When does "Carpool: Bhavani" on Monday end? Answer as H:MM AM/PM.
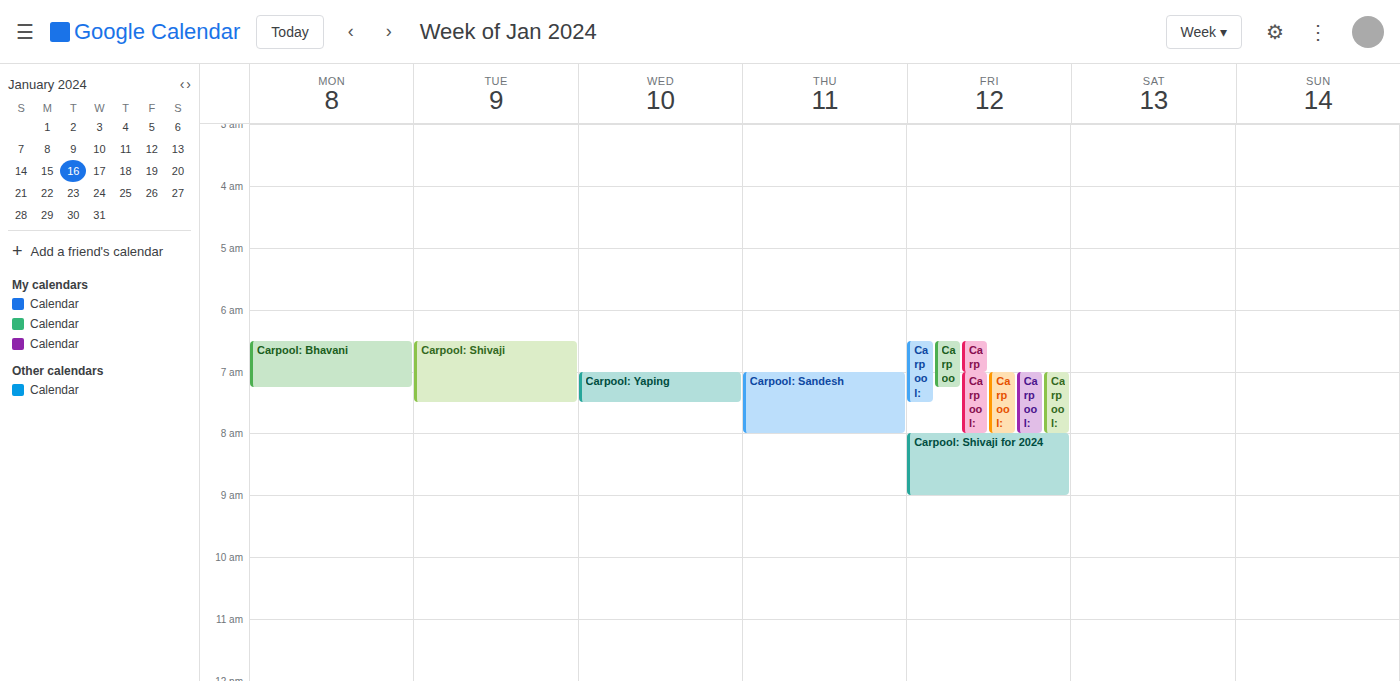
7:15 AM